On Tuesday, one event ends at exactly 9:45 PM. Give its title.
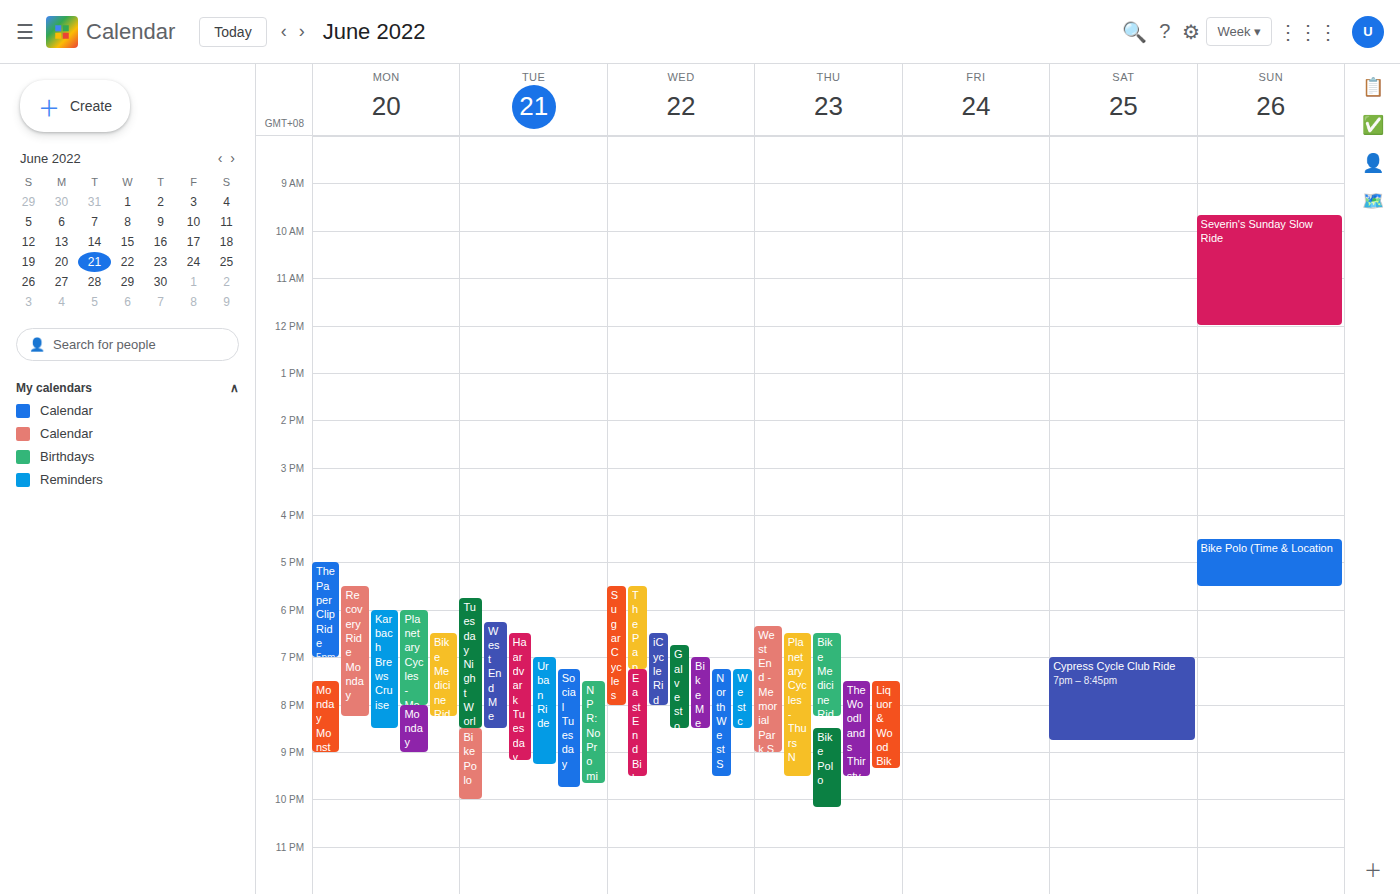
"Social Tuesday"